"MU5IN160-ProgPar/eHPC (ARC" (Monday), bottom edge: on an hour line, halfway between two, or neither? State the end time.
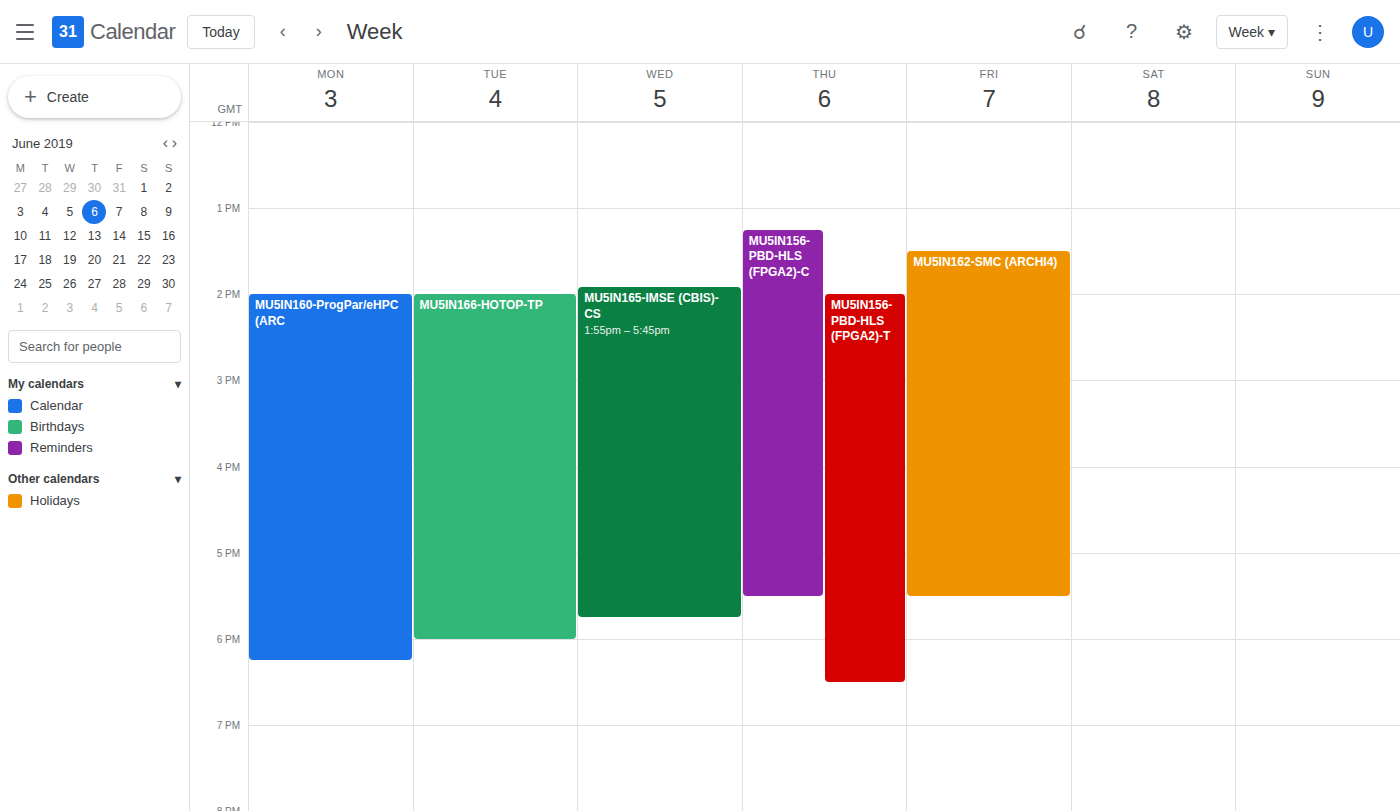
6:15 PM -- neither: a quarter of the way from the 6 PM line to the 7 PM line.